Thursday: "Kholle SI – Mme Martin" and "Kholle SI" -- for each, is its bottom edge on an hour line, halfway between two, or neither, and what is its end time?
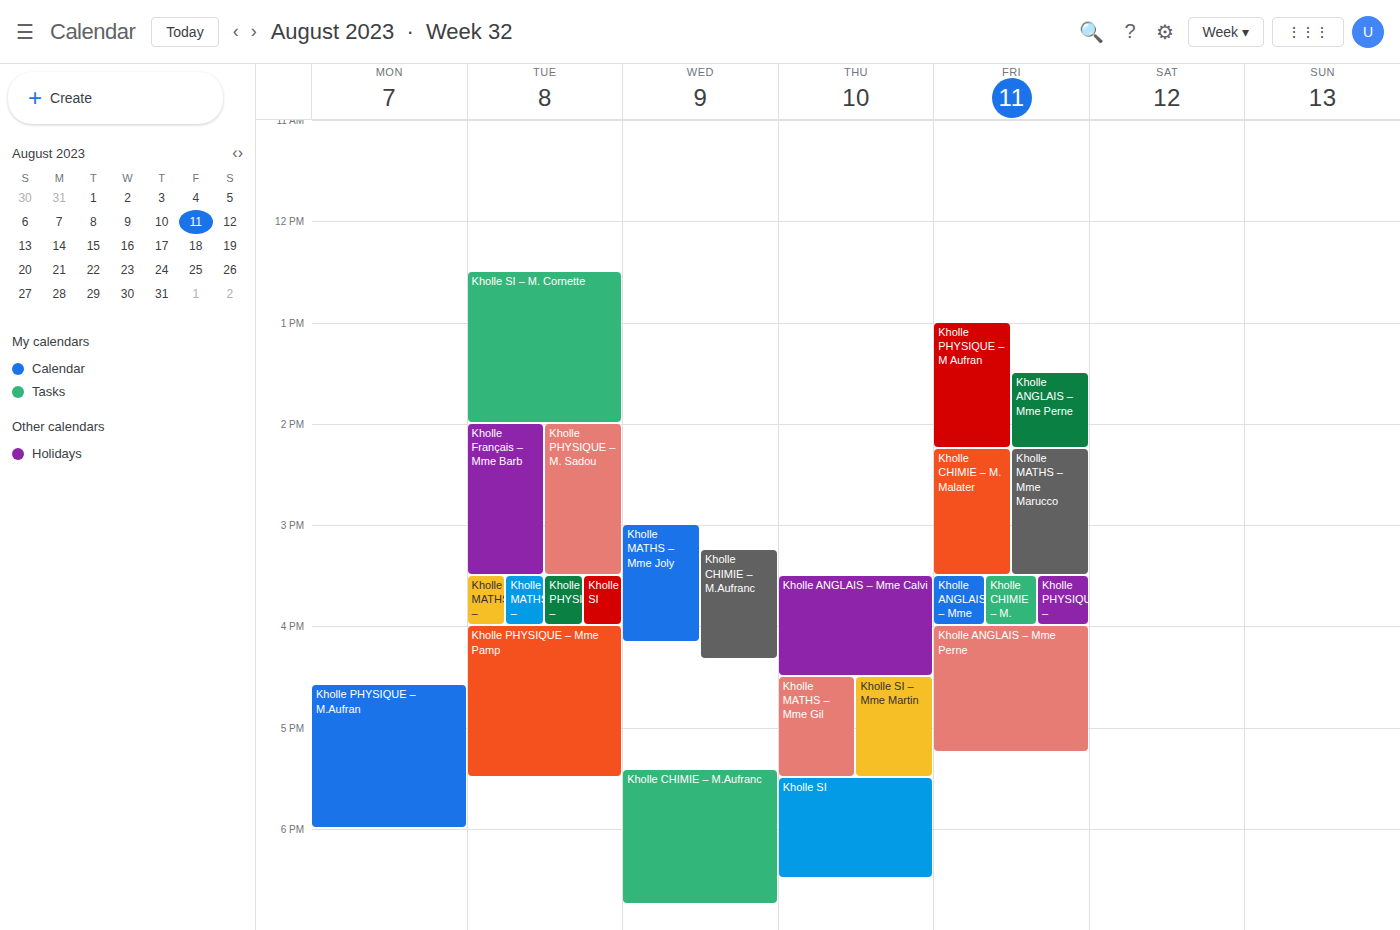
"Kholle SI – Mme Martin": 5:30 PM, halfway between the 5 PM and 6 PM lines. "Kholle SI": 6:30 PM, halfway between the 6 PM and 7 PM lines.